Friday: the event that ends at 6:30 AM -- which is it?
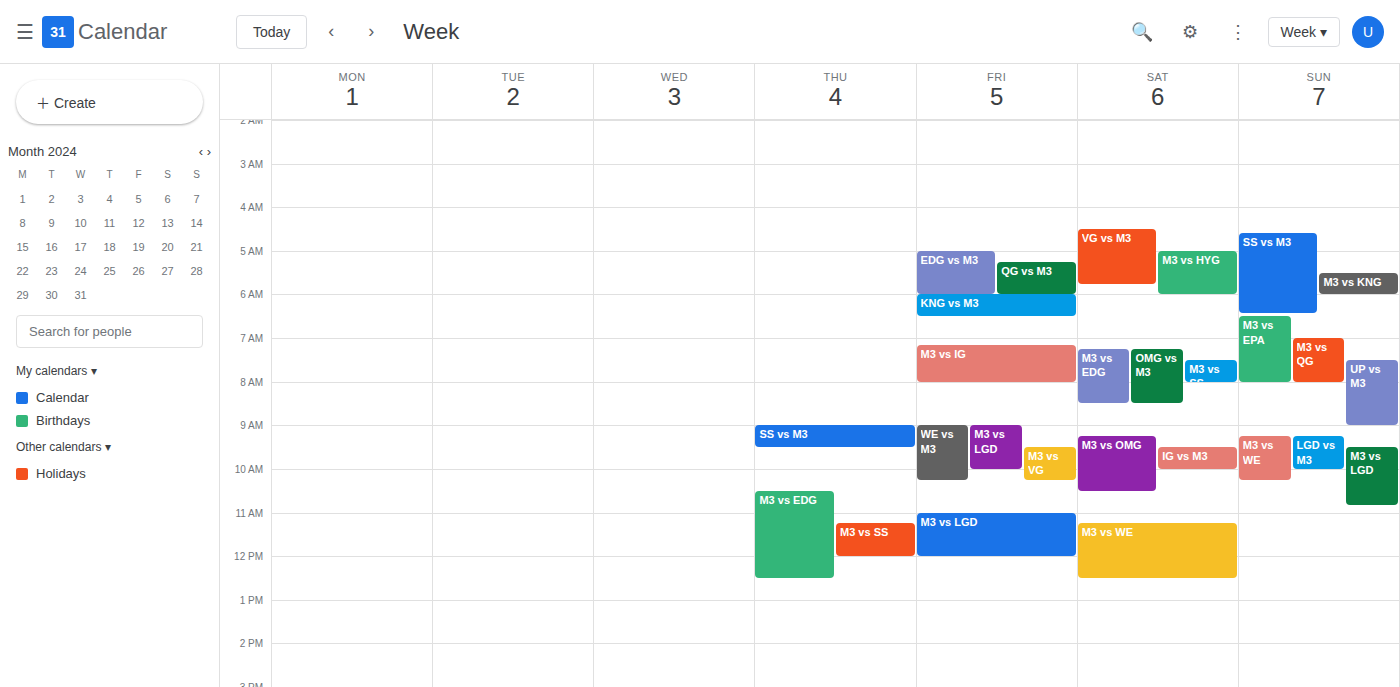
"KNG vs M3"